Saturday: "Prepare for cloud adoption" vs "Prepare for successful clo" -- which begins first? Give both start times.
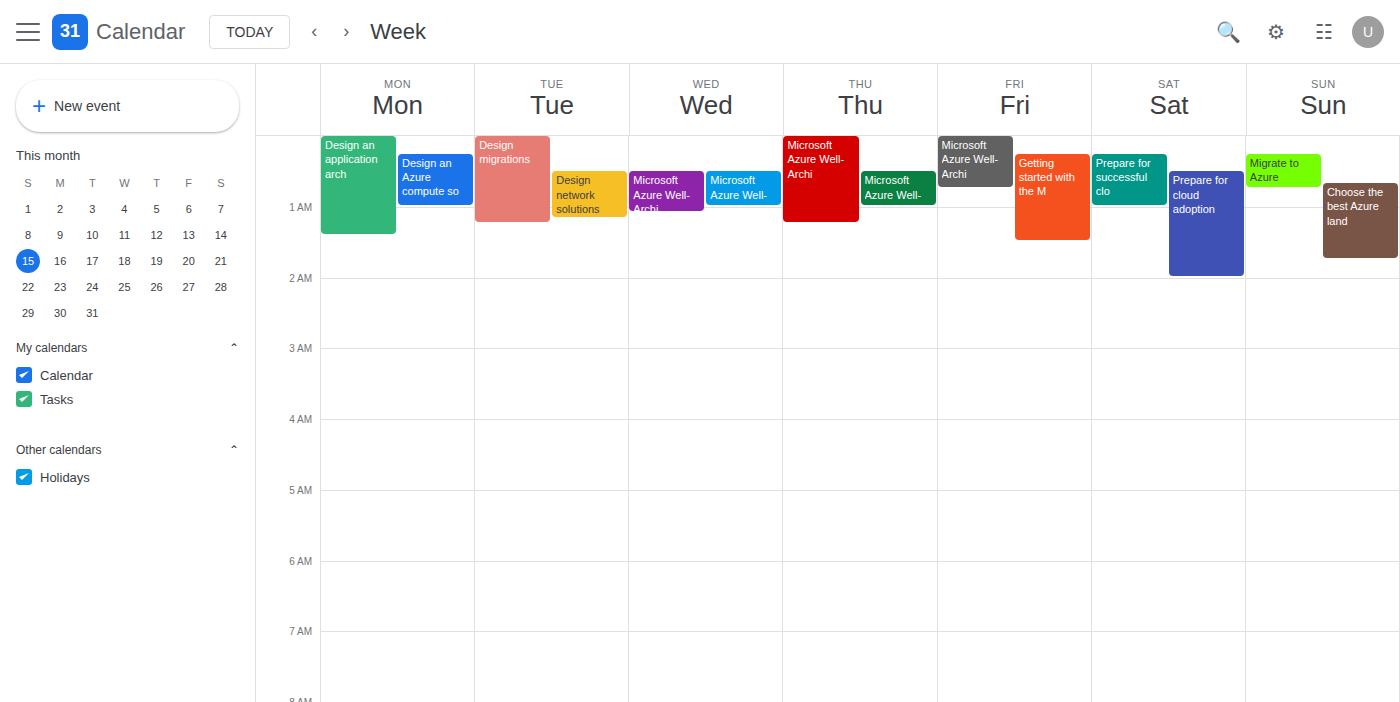
"Prepare for successful clo" 12:15 AM; "Prepare for cloud adoption" 12:30 AM.